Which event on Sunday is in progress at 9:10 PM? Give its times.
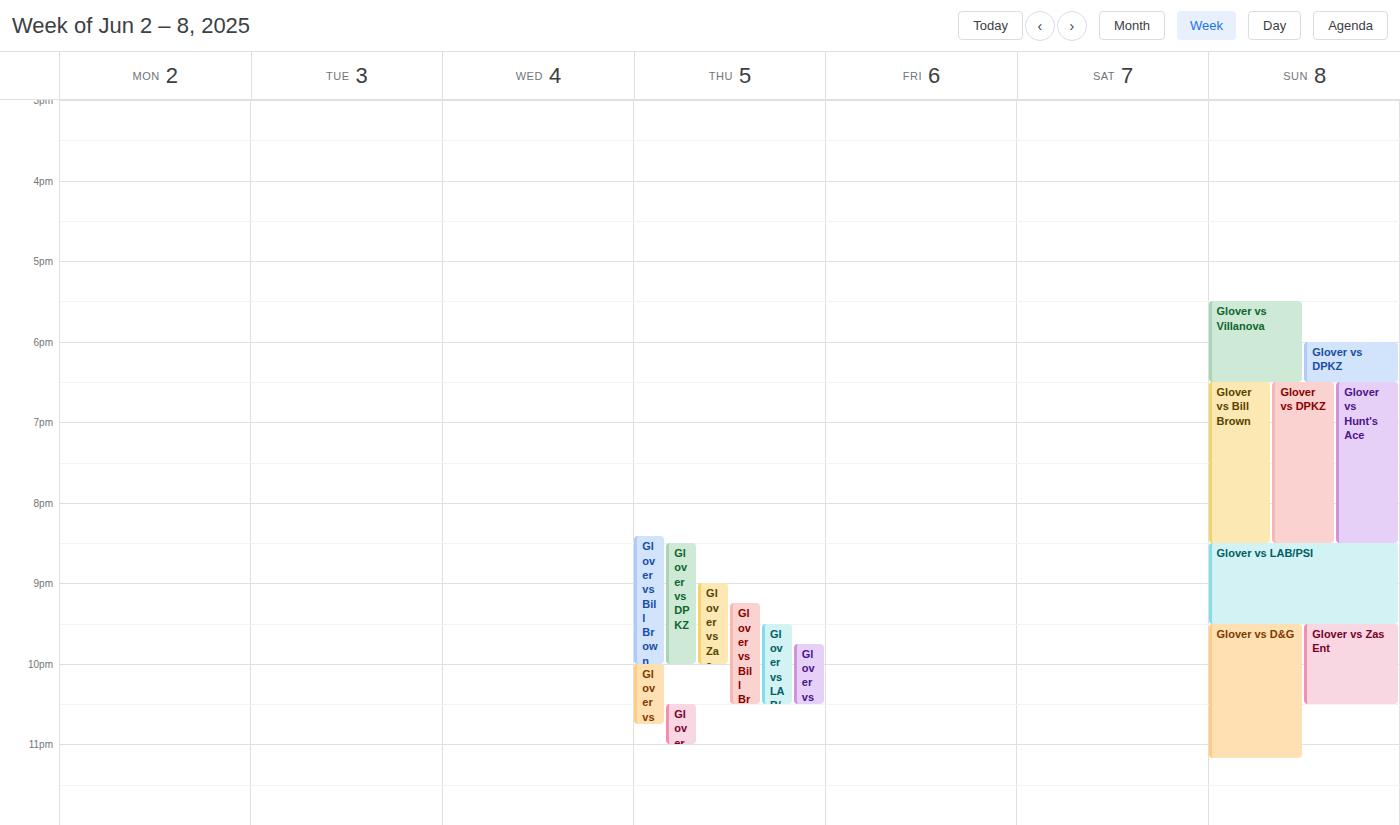
"Glover vs LAB/PSI", 8:30 PM to 9:30 PM